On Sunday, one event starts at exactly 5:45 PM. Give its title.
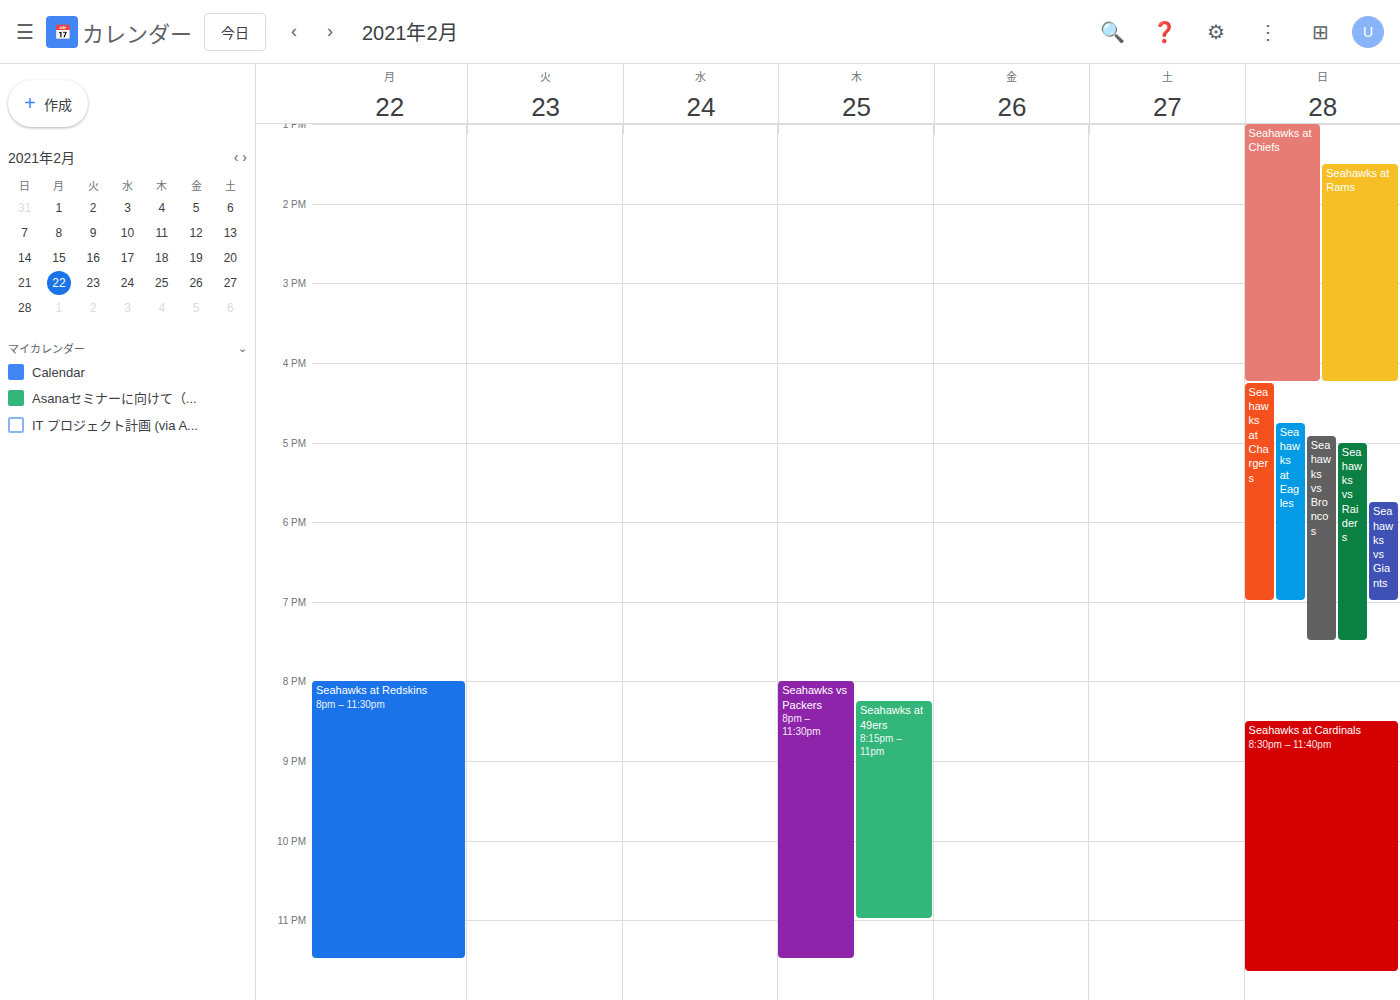
"Seahawks vs Giants"